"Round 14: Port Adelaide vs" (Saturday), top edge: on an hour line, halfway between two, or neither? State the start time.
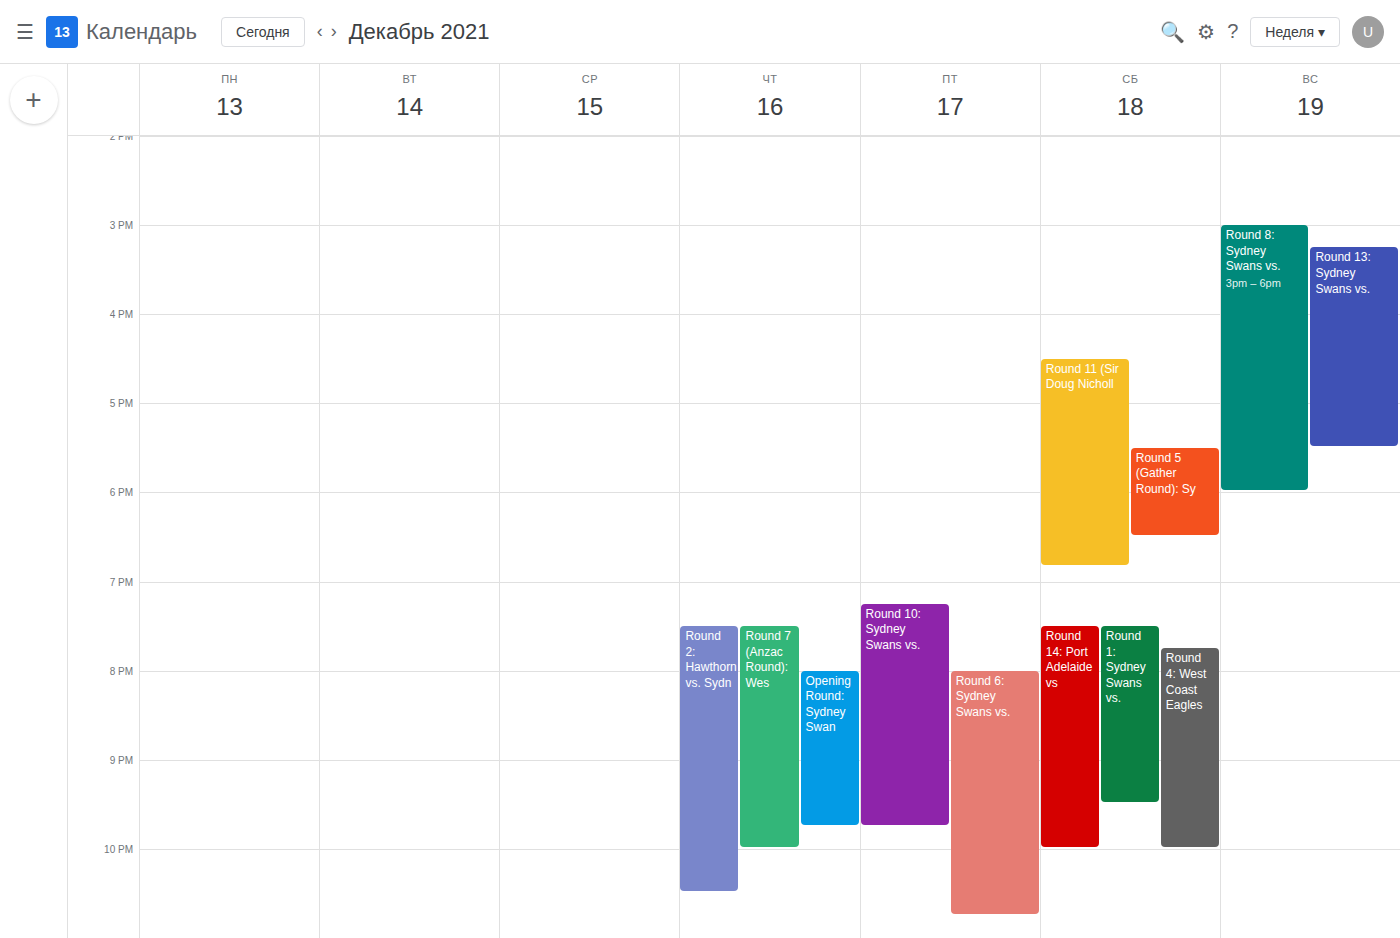
7:30 PM -- halfway between the 7 PM and 8 PM lines.